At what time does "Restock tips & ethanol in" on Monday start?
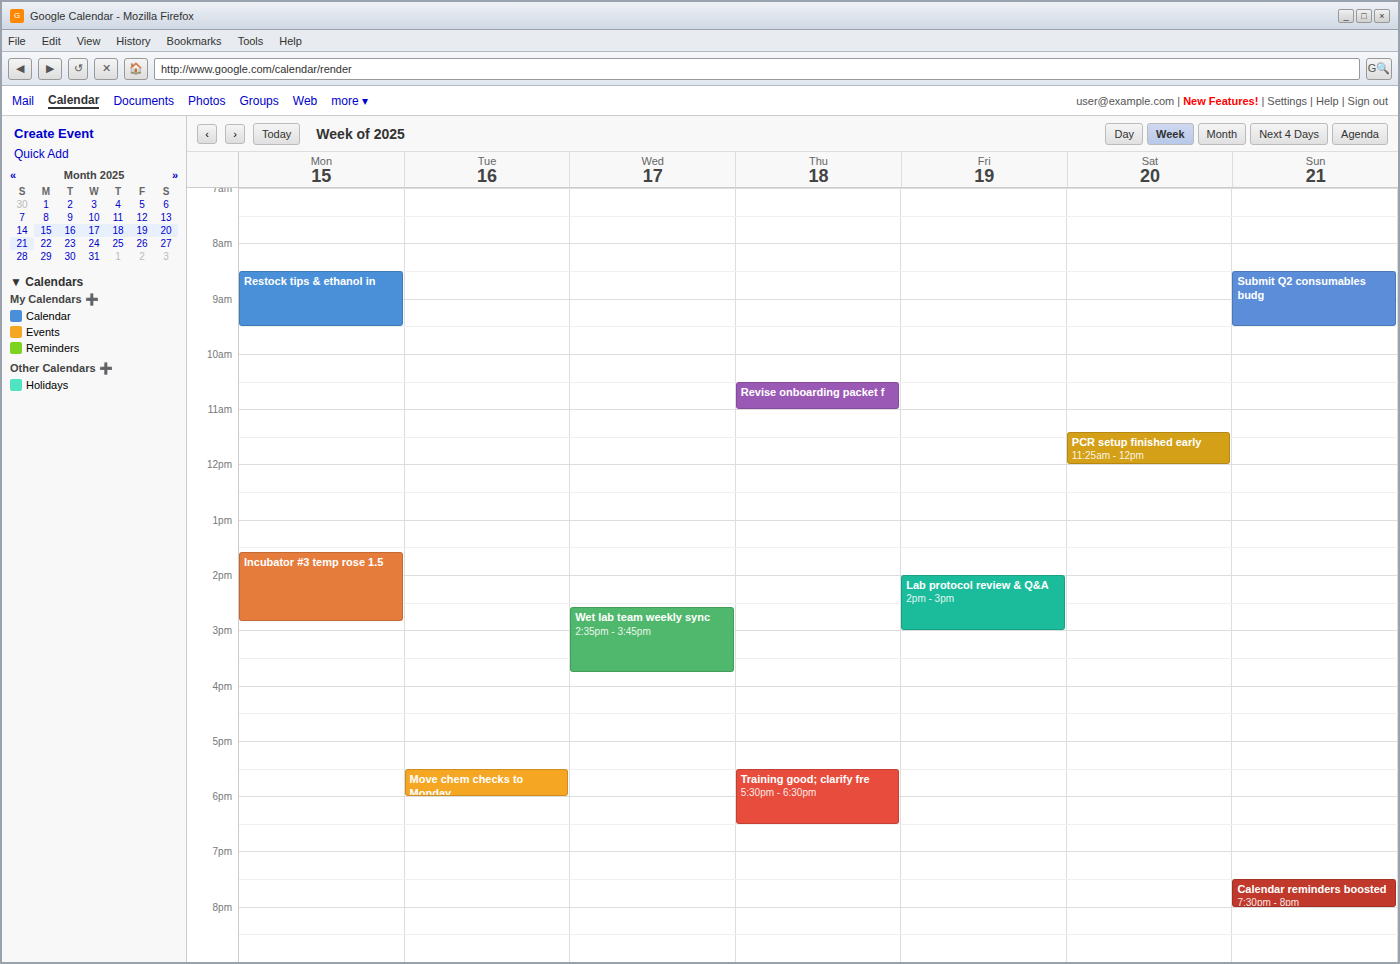
8:30 AM